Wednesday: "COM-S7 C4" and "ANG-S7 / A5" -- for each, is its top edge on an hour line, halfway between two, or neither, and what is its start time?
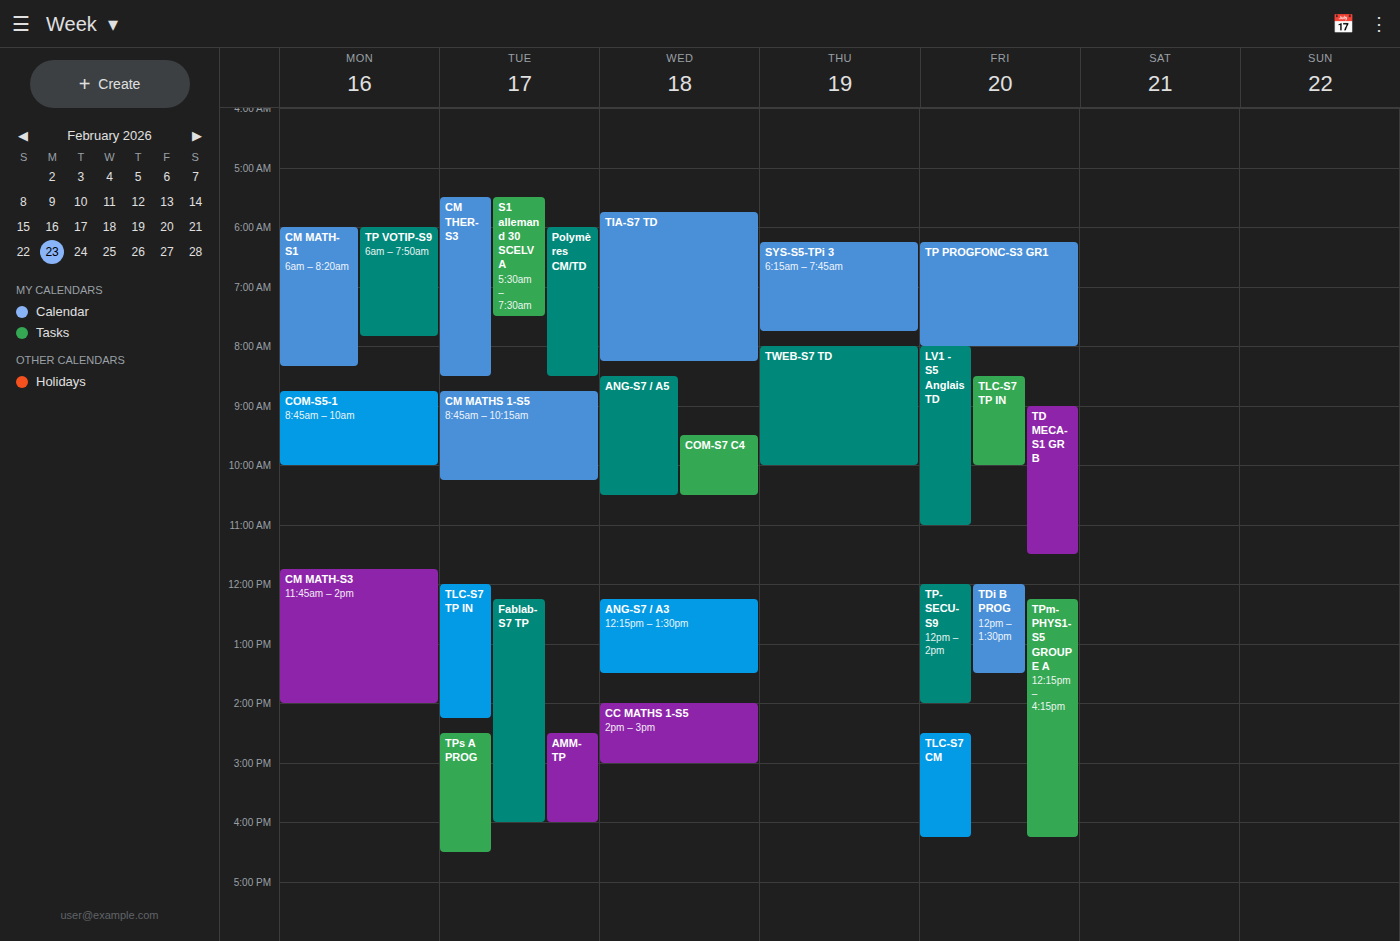
"COM-S7 C4": 9:30 AM, halfway between the 9 AM and 10 AM lines. "ANG-S7 / A5": 8:30 AM, halfway between the 8 AM and 9 AM lines.